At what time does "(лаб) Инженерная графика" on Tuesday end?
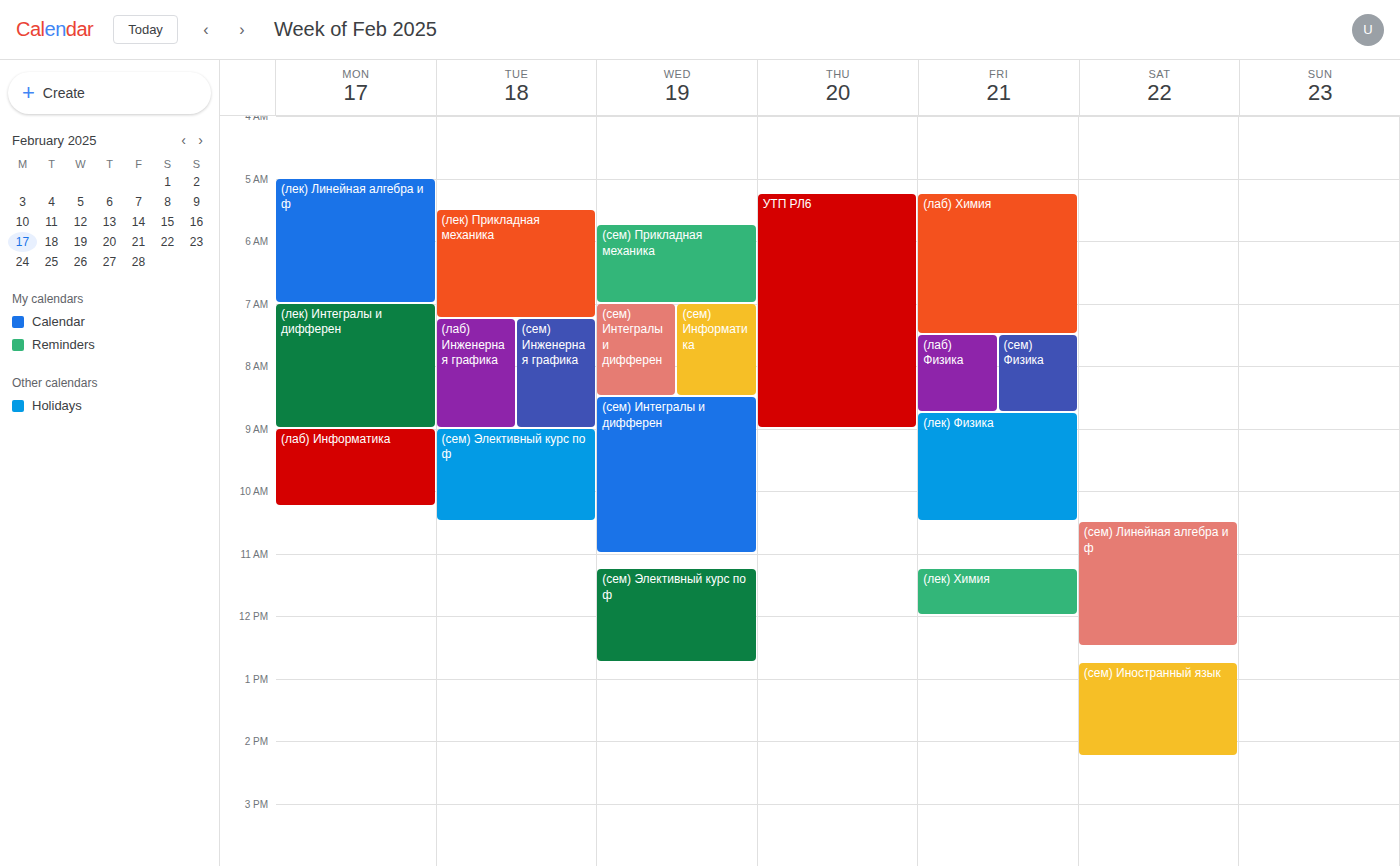
9:00 AM